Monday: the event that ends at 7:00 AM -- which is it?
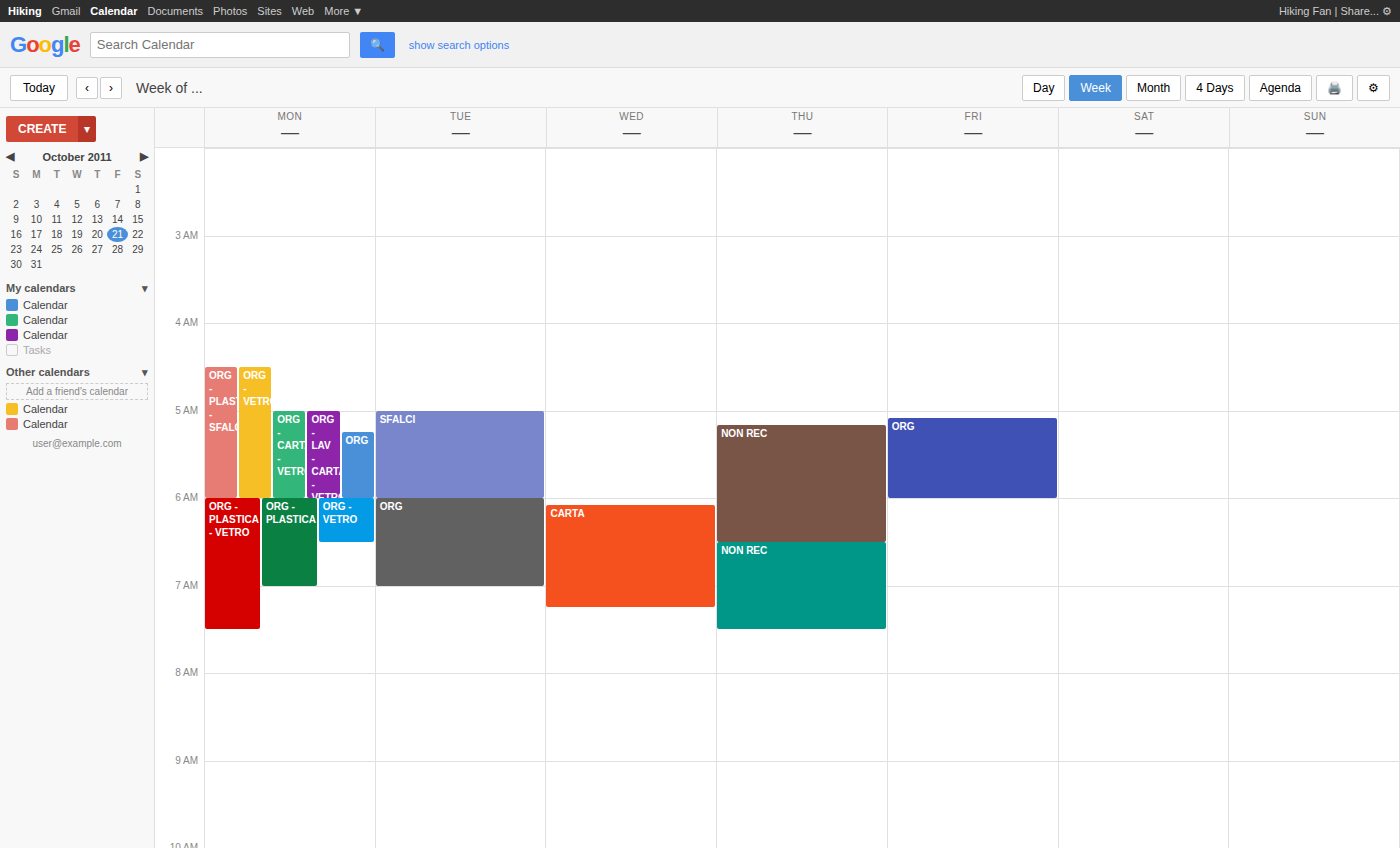
"ORG - PLASTICA"